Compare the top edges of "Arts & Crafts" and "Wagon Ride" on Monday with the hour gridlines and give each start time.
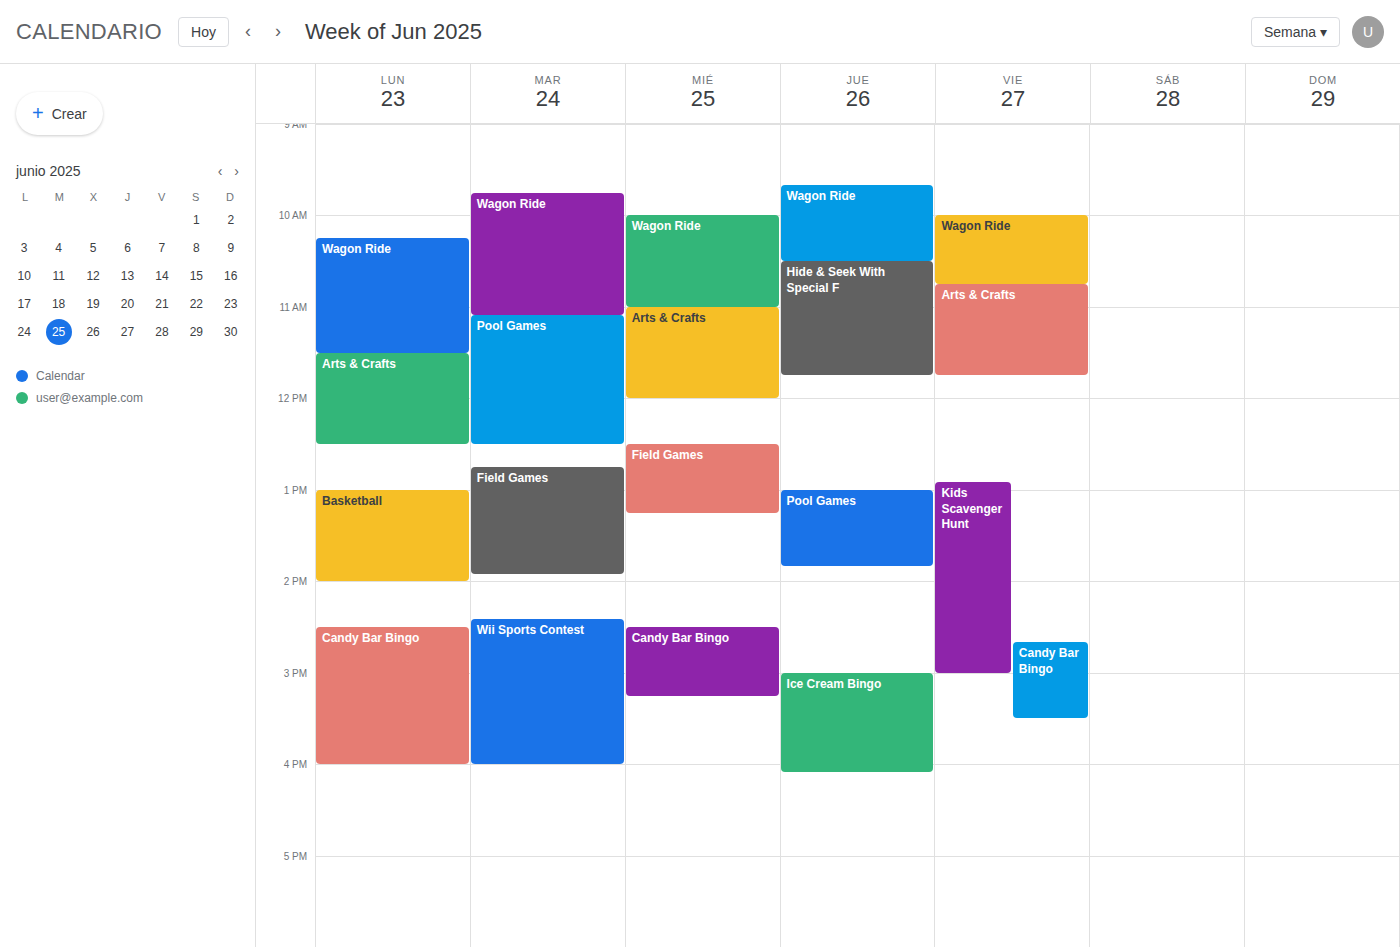
"Arts & Crafts": 11:30, halfway between the 11:00 and 12:00 lines. "Wagon Ride": 10:15, neither: a quarter of the way from the 10:00 line to the 11:00 line.